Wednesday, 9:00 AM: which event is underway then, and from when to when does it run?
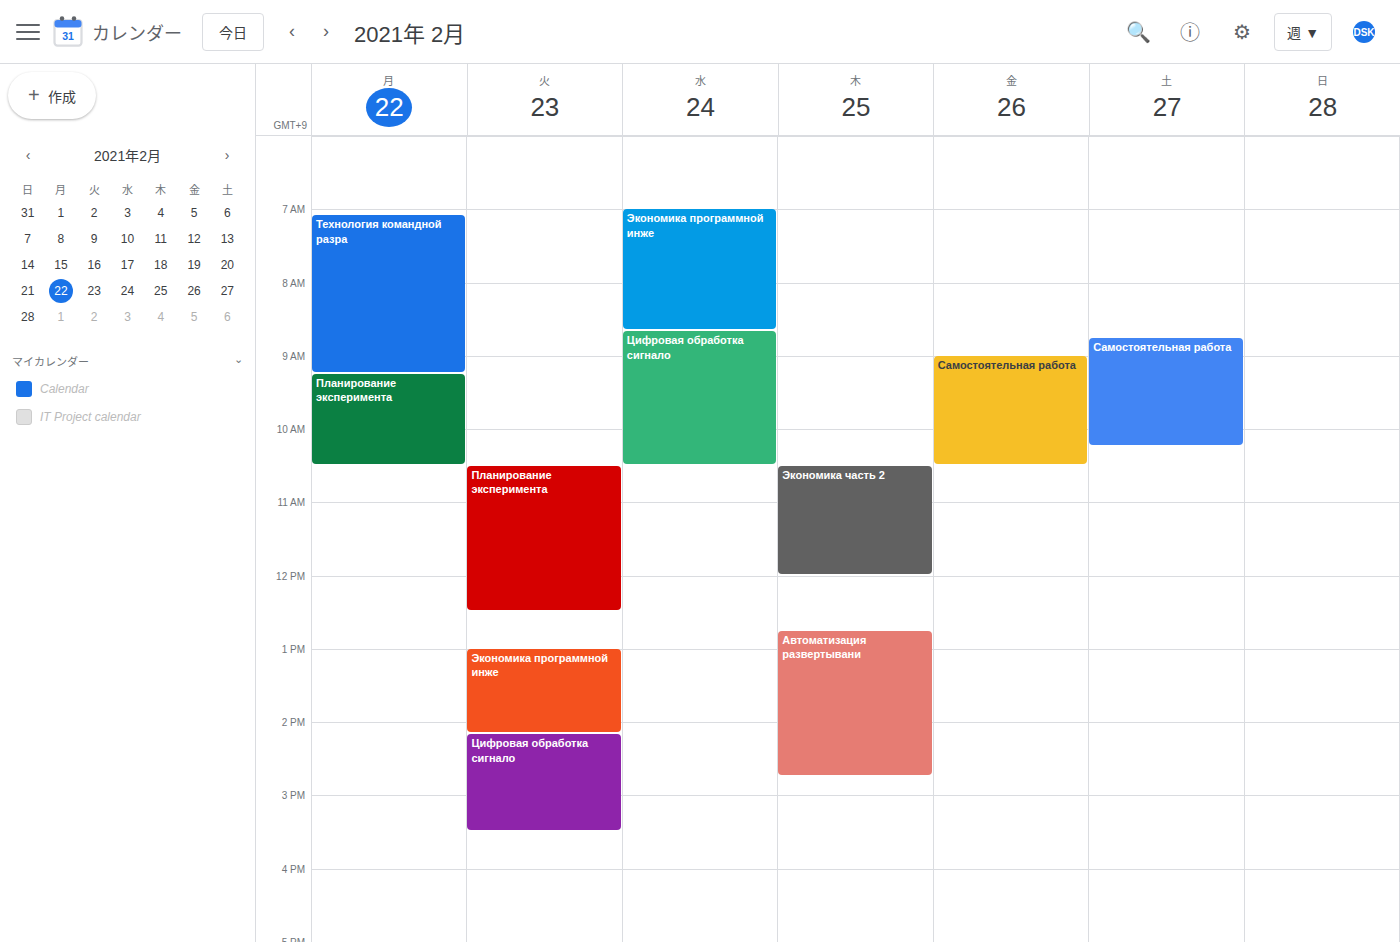
"Цифровая обработка сигнало", 8:40 AM to 10:30 AM